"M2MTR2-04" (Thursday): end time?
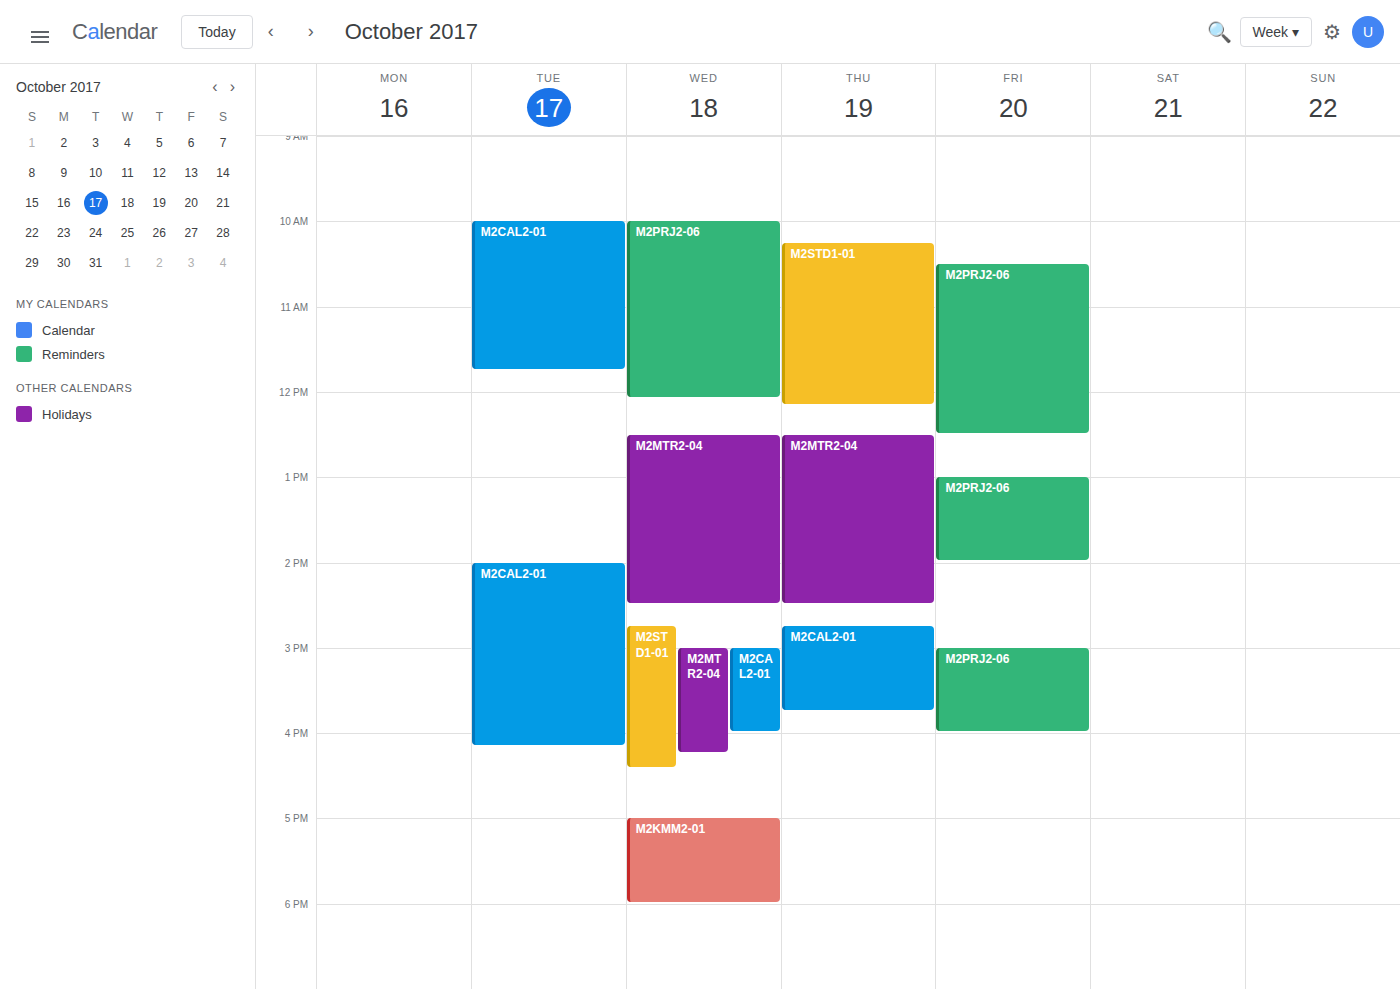
14:30